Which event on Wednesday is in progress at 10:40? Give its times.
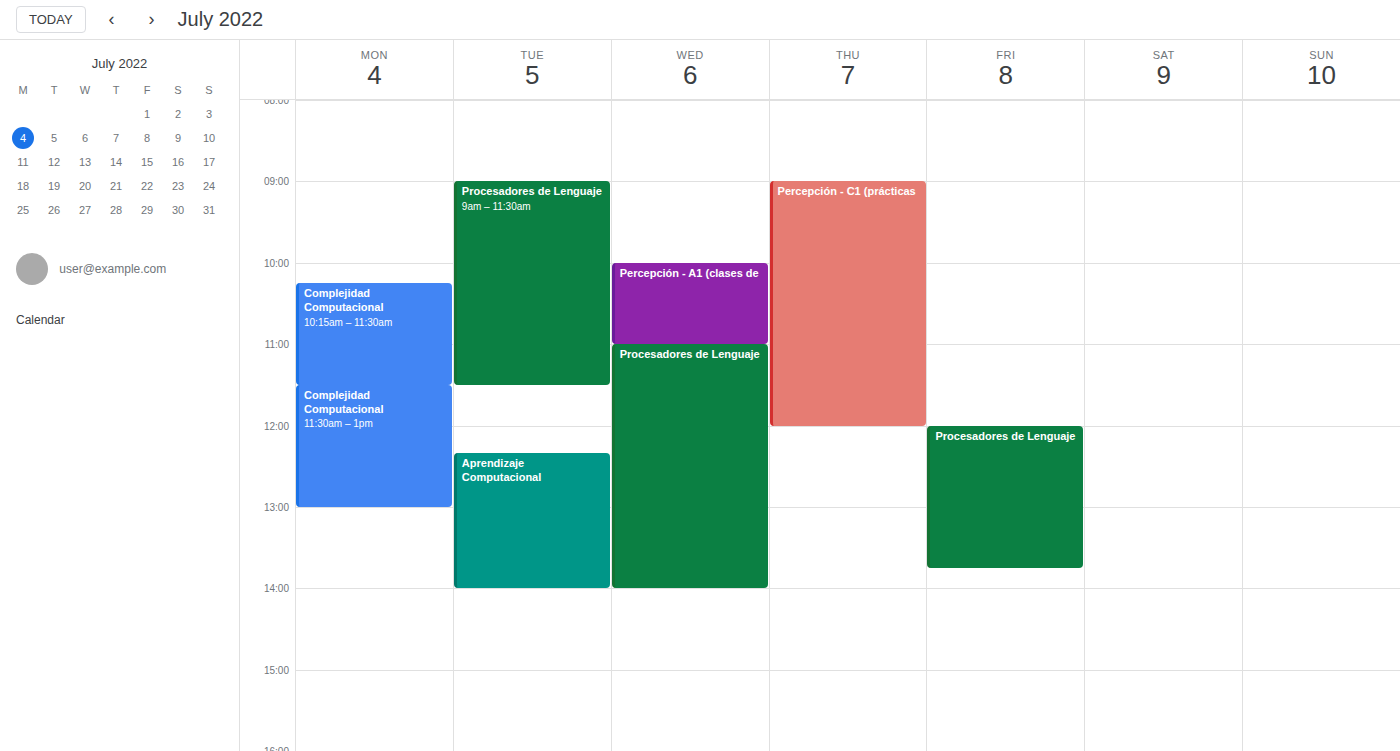
"Percepción - A1 (clases de", 10:00 to 11:00